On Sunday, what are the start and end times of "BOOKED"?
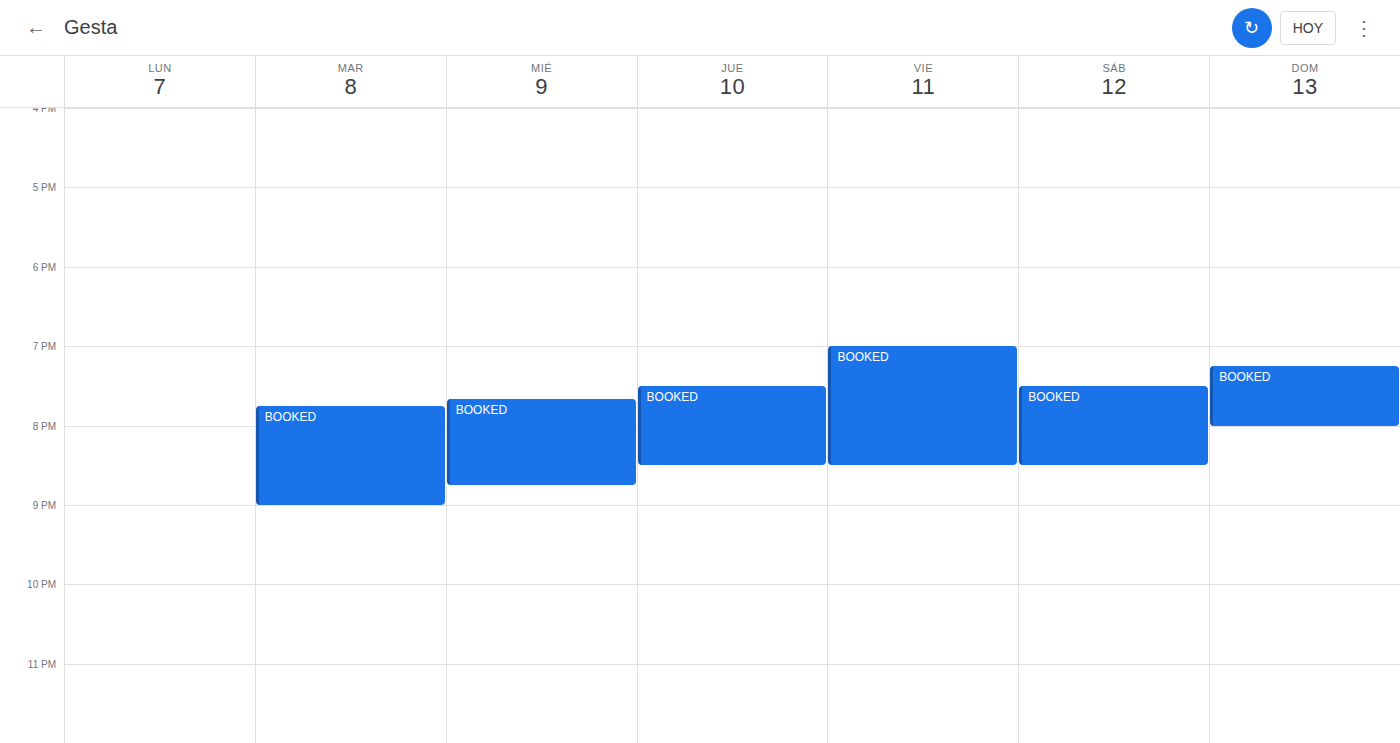
7:15 PM to 8:00 PM